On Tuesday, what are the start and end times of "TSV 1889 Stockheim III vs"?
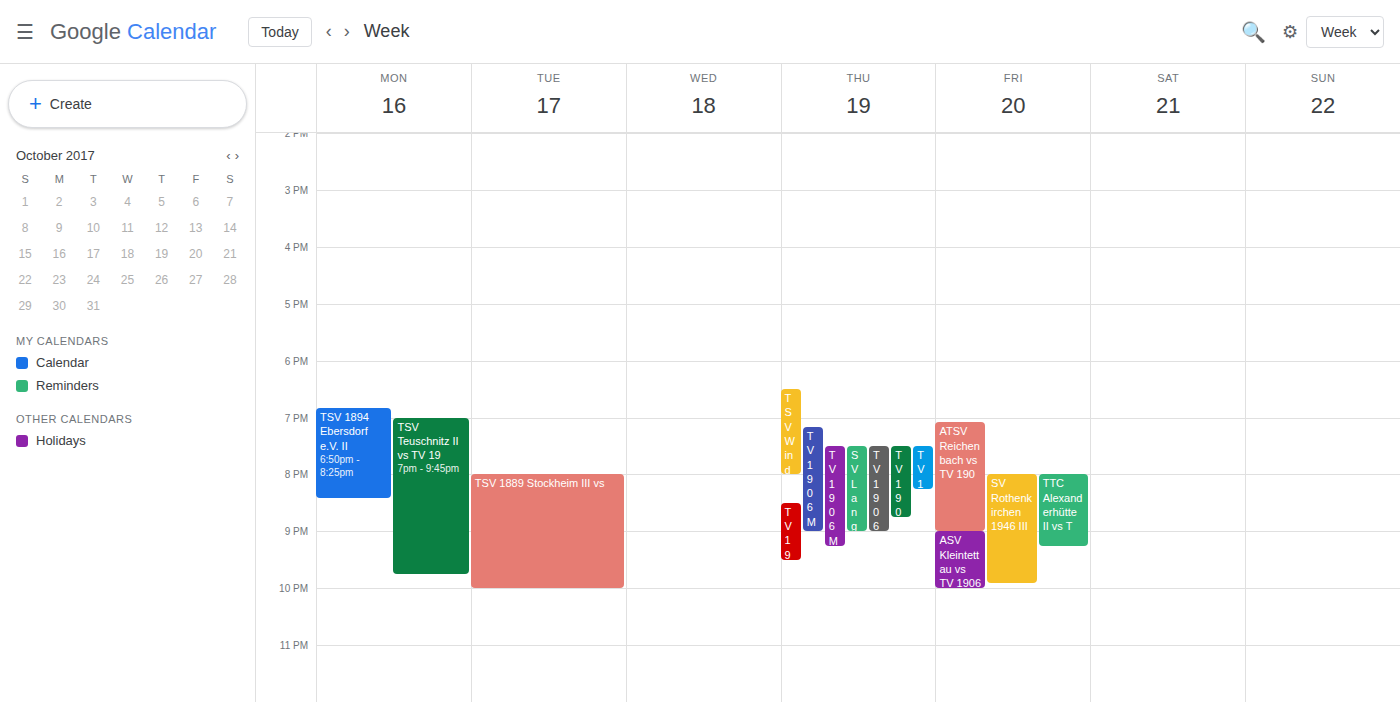
20:00 to 22:00